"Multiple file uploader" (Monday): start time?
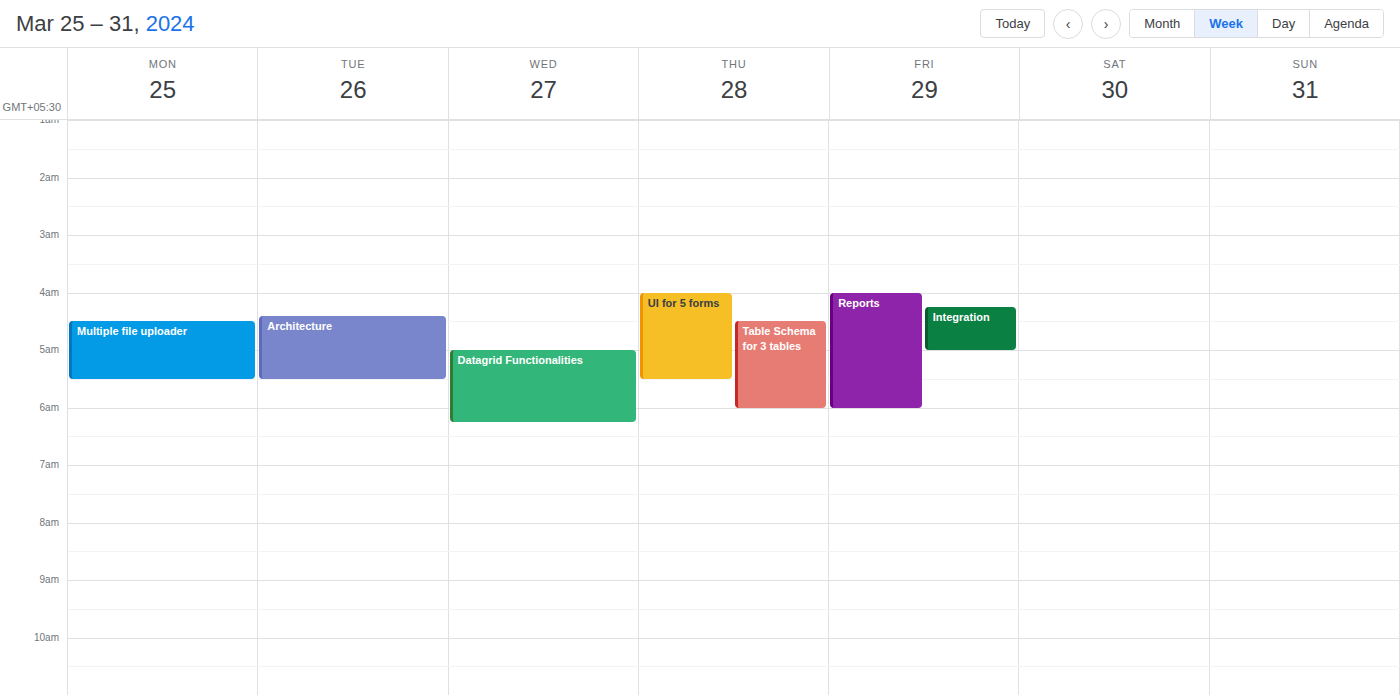
4:30 AM